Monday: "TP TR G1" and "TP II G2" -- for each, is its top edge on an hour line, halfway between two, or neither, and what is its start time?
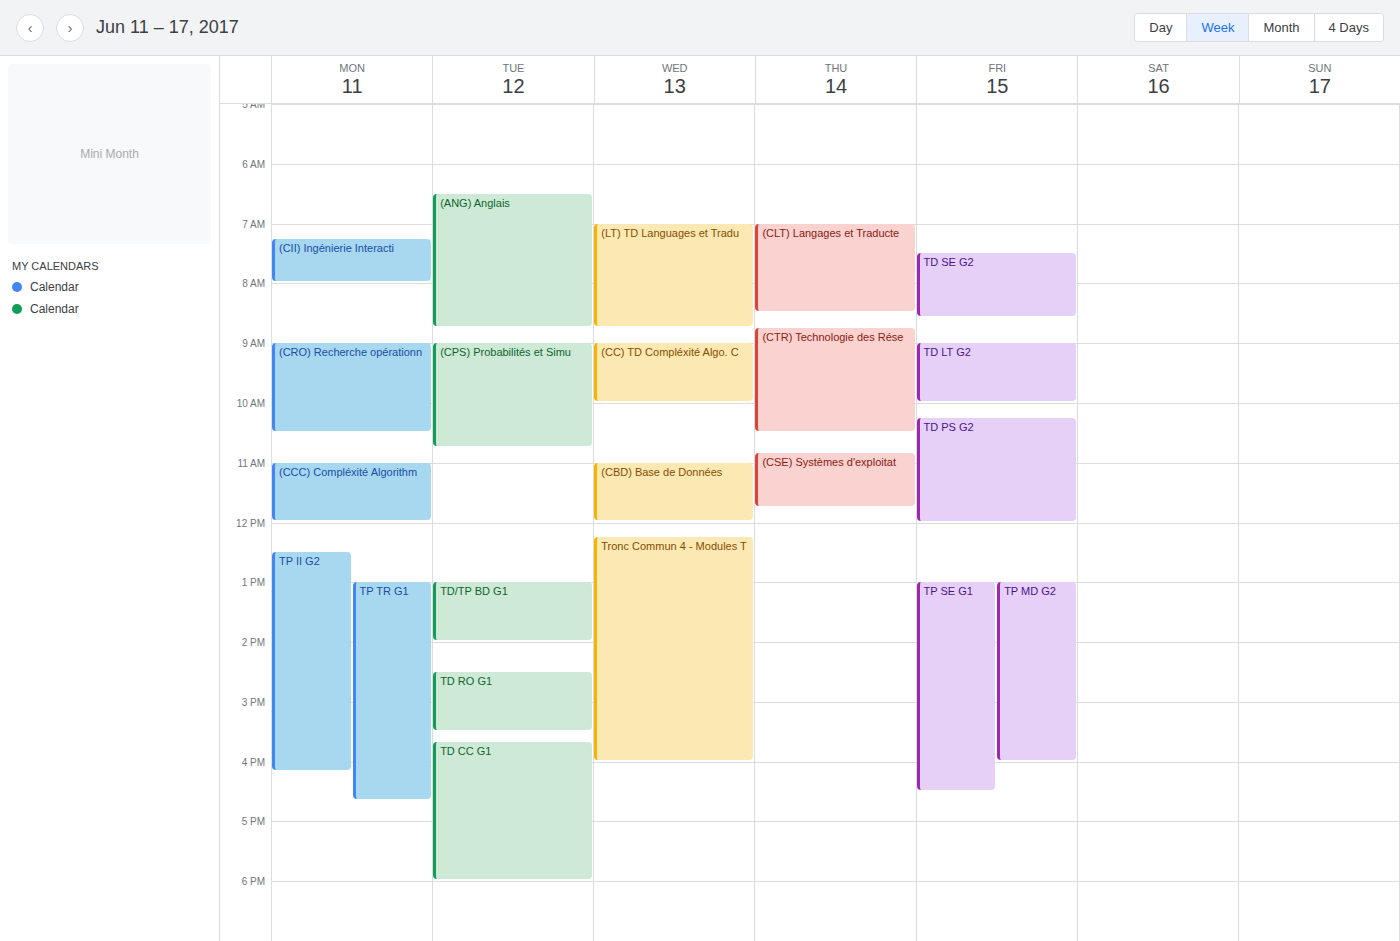
"TP TR G1": 13:00, exactly on the 13:00 line. "TP II G2": 12:30, halfway between the 12:00 and 13:00 lines.